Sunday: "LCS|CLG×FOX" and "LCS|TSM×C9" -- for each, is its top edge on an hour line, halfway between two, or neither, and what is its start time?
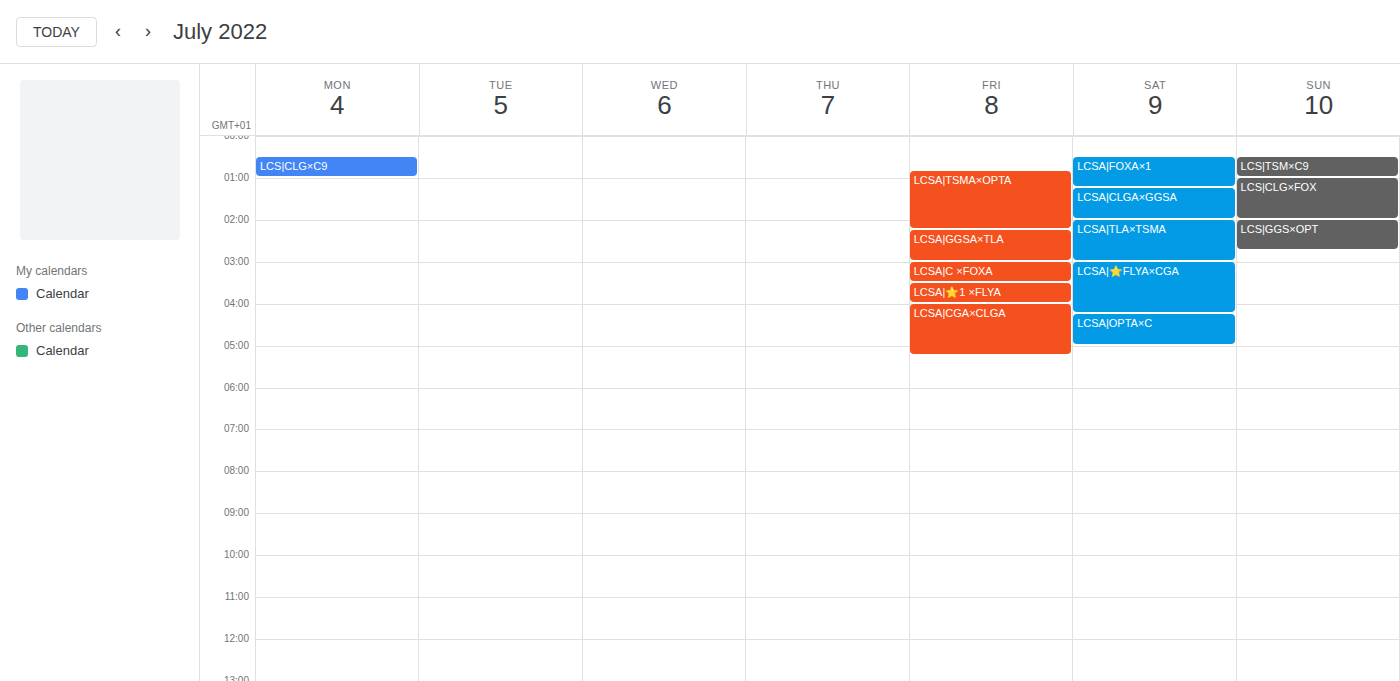
"LCS|CLG×FOX": 1:00 AM, exactly on the 1 AM line. "LCS|TSM×C9": 12:30 AM, halfway between the 12 AM and 1 AM lines.